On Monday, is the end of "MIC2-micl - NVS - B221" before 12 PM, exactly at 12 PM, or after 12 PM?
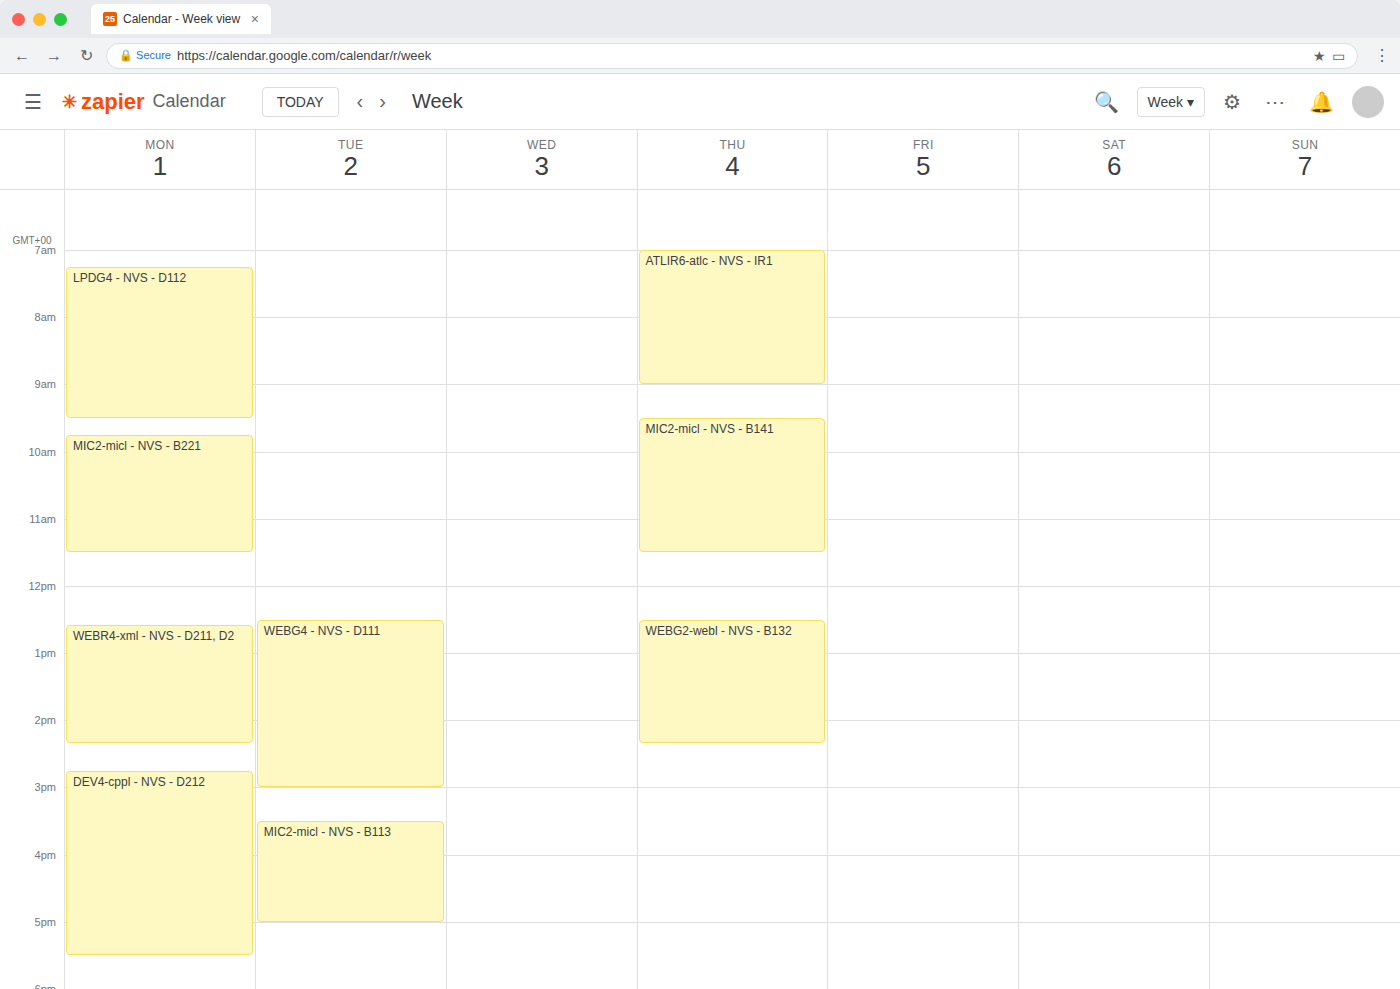
11:30 AM -- before 12 PM, 30 minutes above the 12 PM line.